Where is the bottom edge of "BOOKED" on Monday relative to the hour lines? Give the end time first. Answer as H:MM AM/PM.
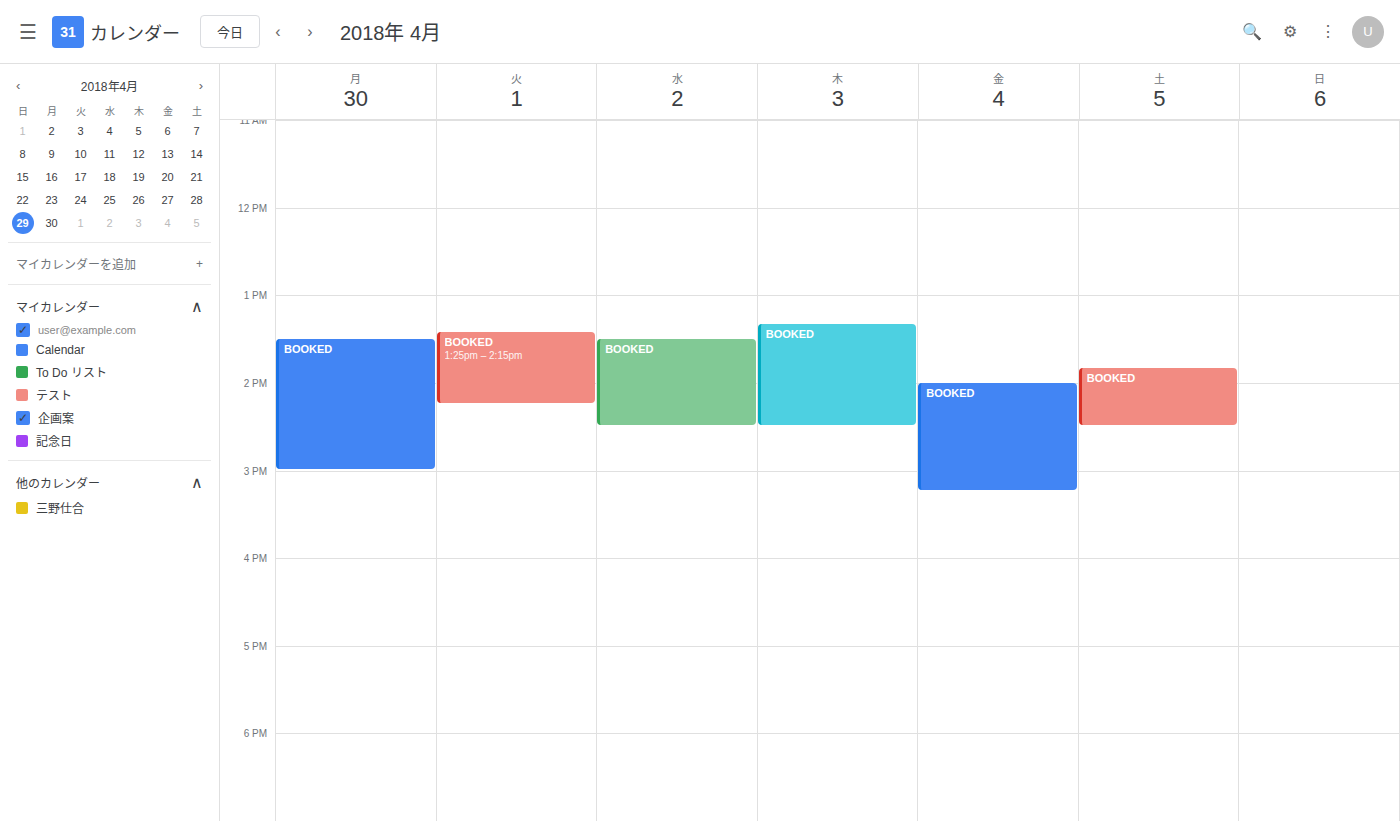
3:00 PM -- exactly on the 3 PM line.